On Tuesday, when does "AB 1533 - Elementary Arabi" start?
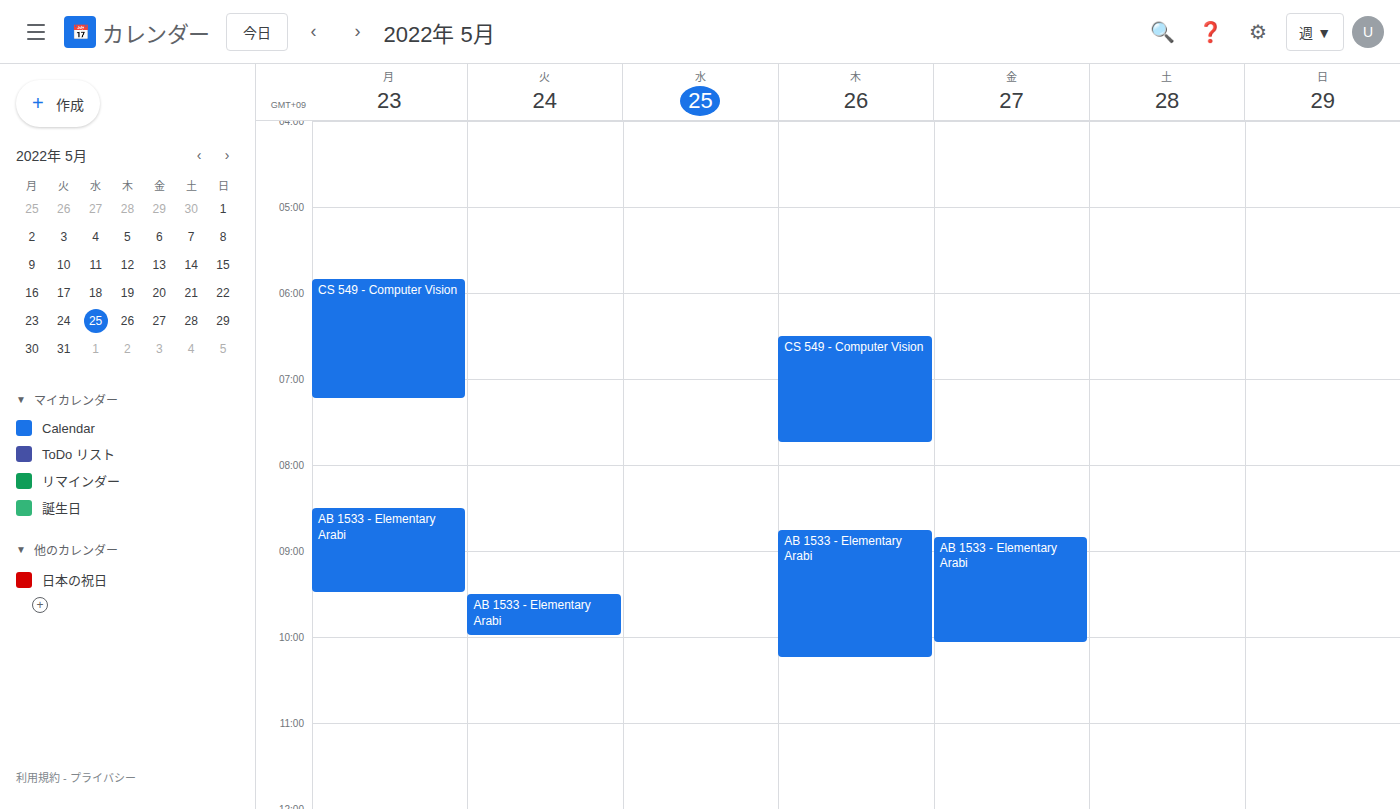
09:30